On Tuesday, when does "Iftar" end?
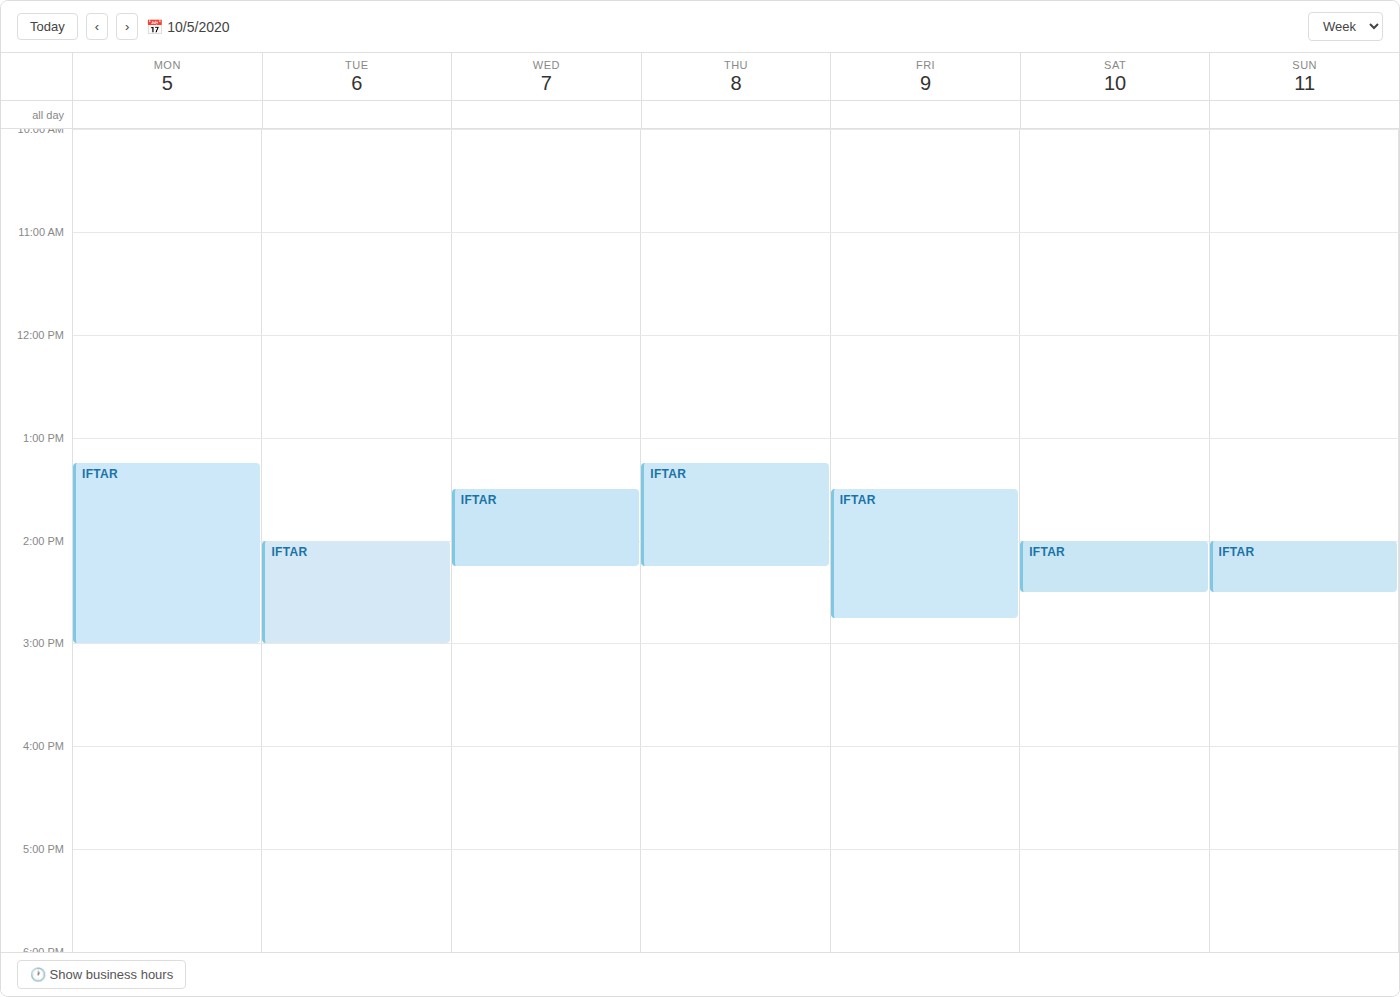
3:00 PM